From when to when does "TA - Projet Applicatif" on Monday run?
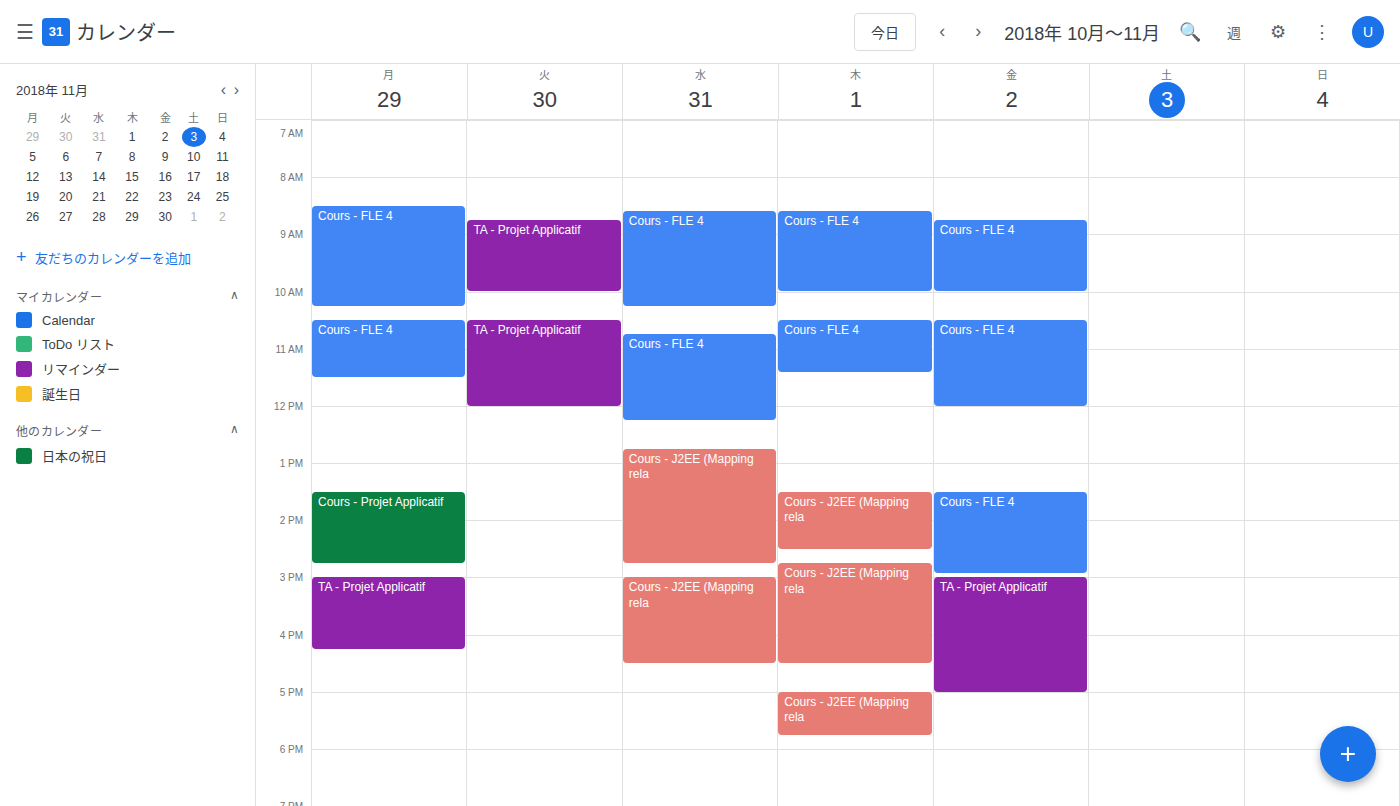
3:00 PM to 4:15 PM